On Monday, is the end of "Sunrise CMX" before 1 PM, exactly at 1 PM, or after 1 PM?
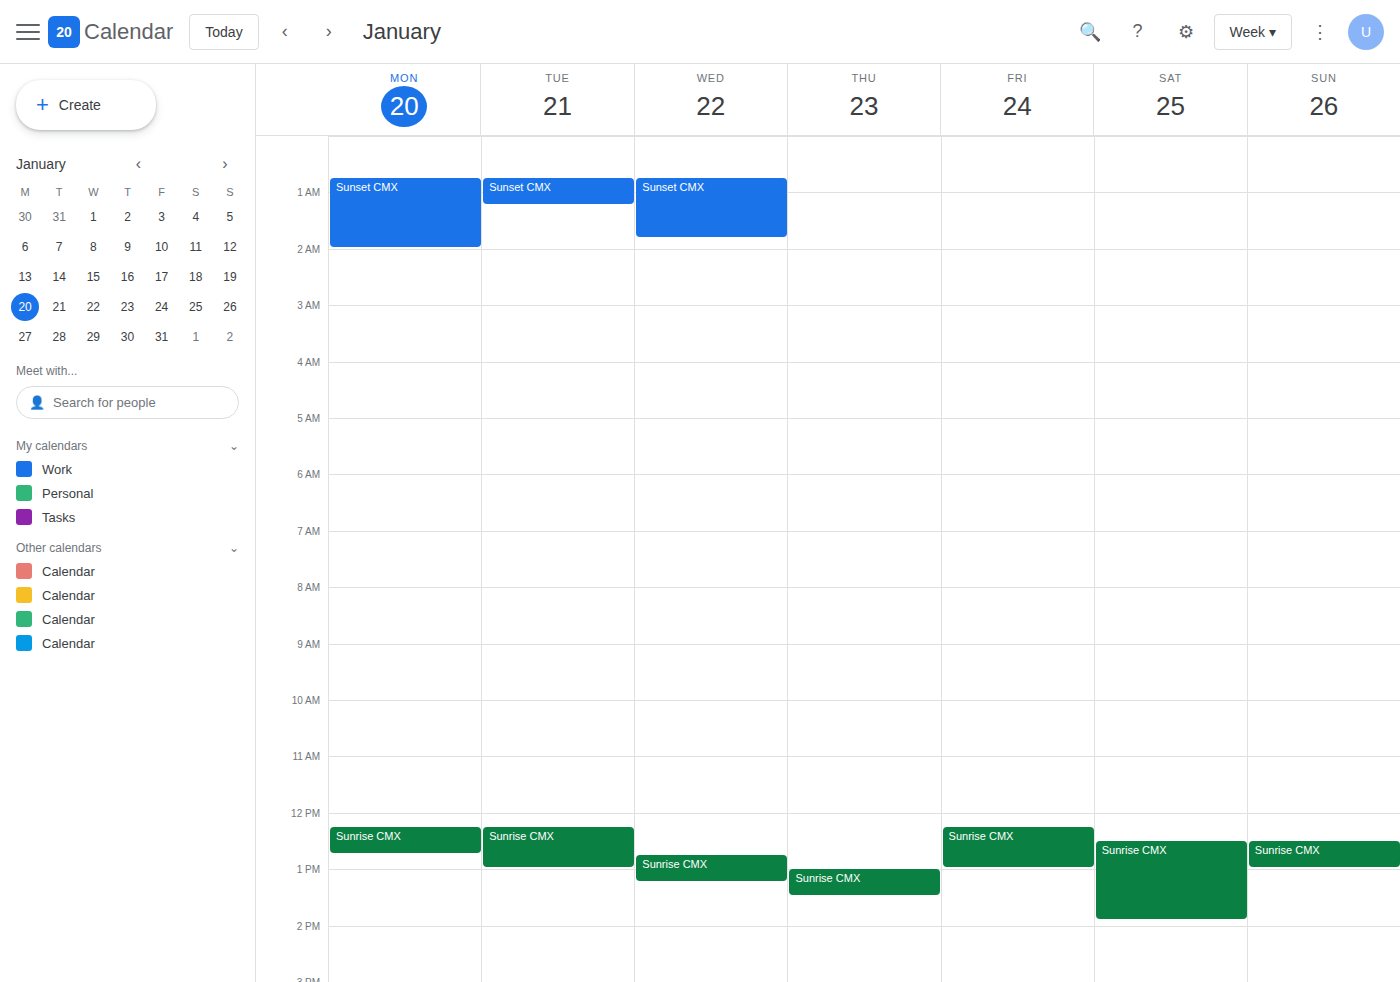
12:45 PM -- before 1 PM, 15 minutes above the 1 PM line.